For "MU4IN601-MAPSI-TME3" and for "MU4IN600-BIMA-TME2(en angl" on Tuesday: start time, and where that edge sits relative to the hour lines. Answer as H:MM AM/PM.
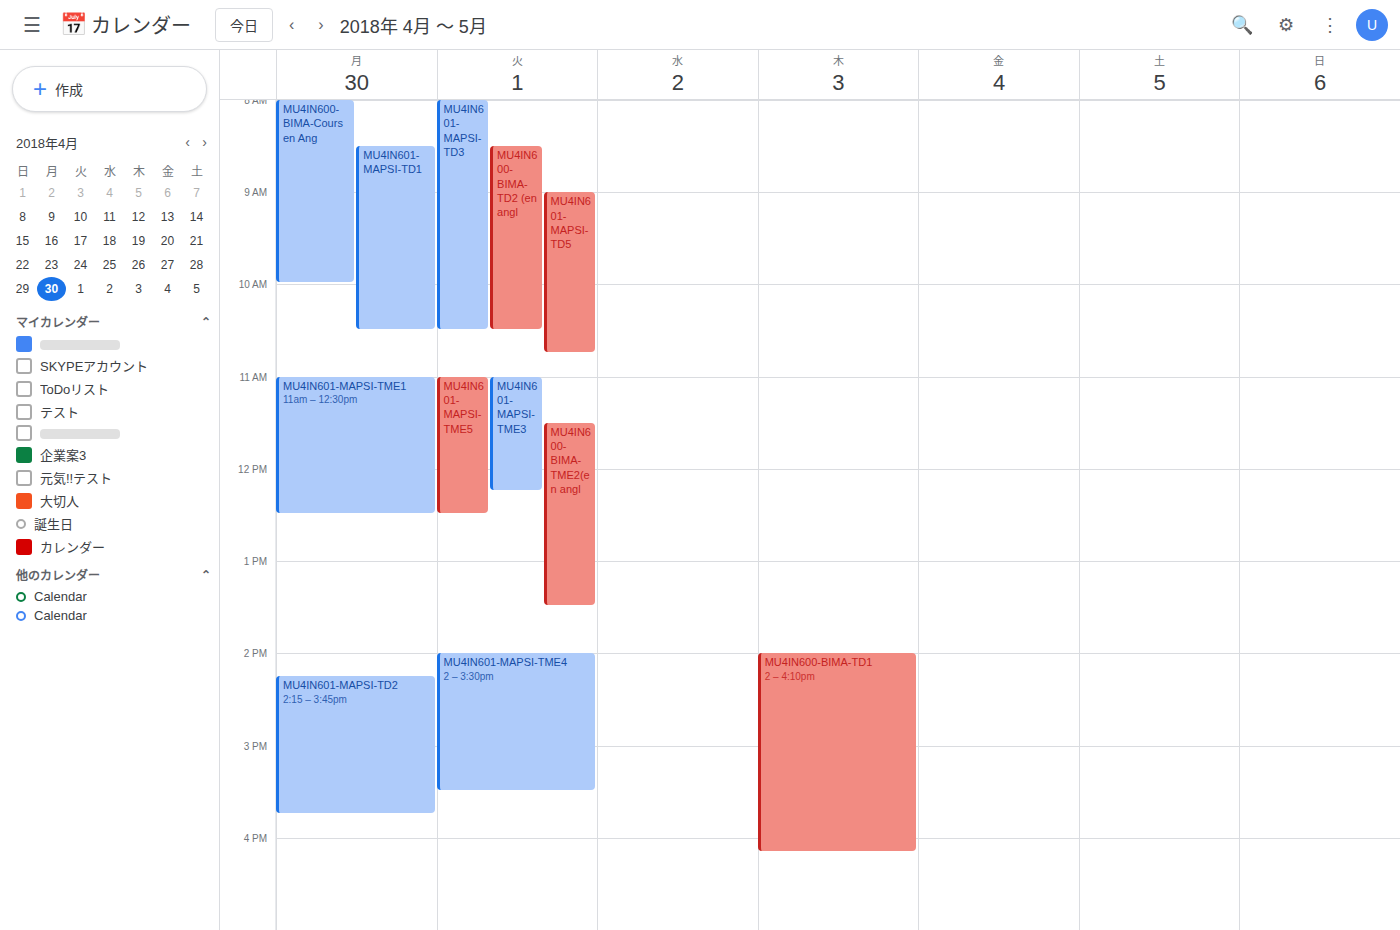
"MU4IN601-MAPSI-TME3": 11:00 AM, exactly on the 11 AM line. "MU4IN600-BIMA-TME2(en angl": 11:30 AM, halfway between the 11 AM and 12 PM lines.